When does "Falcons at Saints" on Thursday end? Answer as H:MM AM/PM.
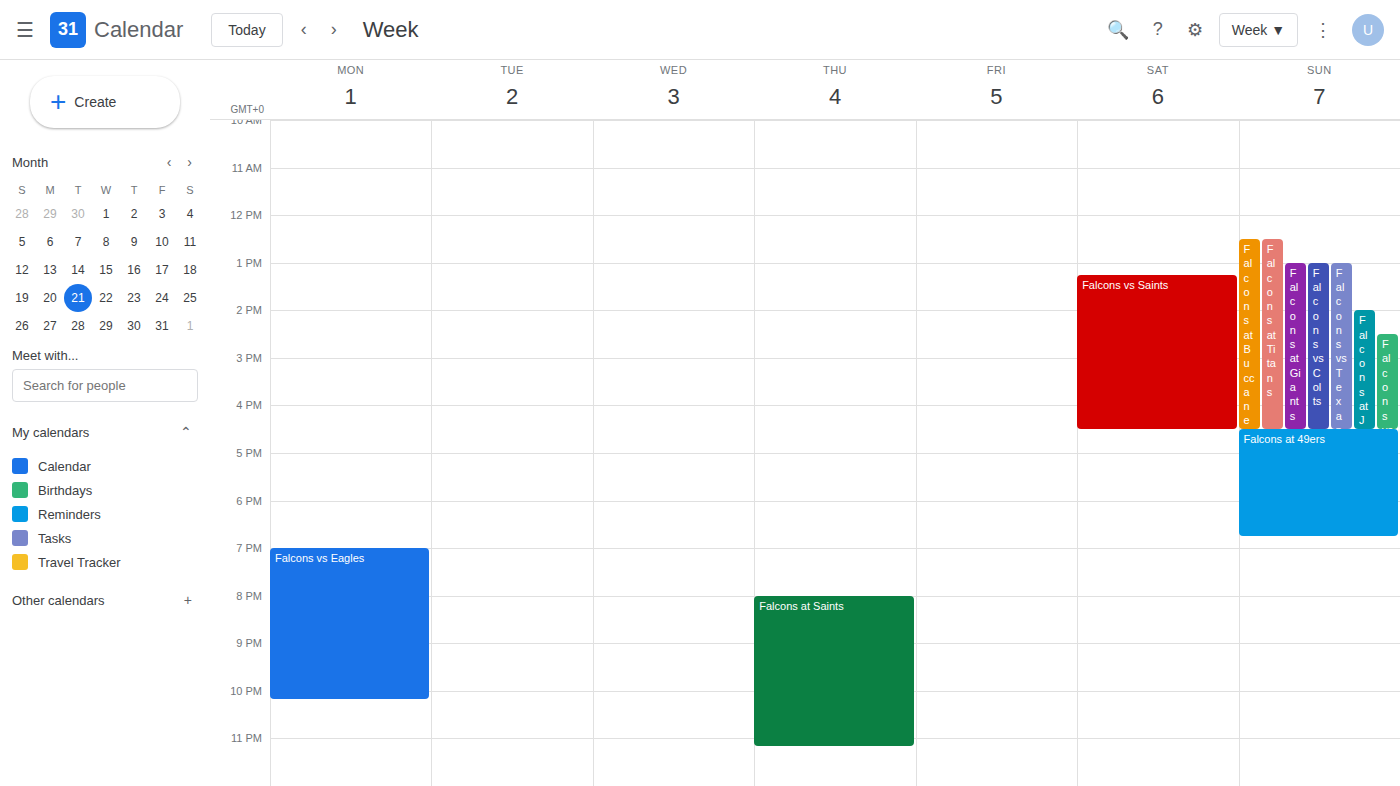
11:10 PM